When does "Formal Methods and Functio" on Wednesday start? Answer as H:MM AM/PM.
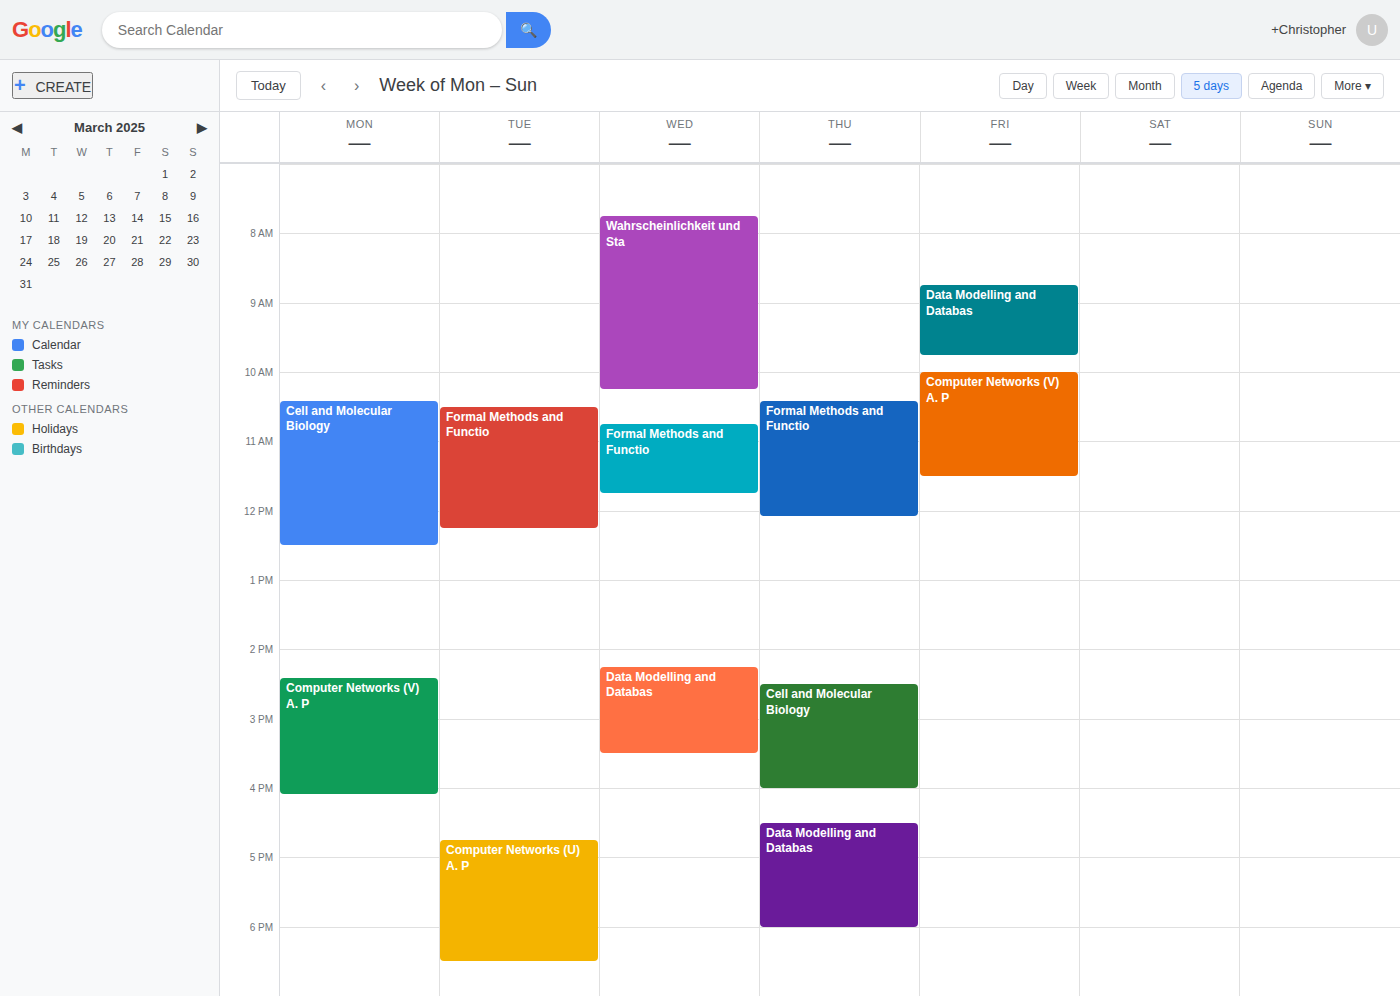
10:45 AM